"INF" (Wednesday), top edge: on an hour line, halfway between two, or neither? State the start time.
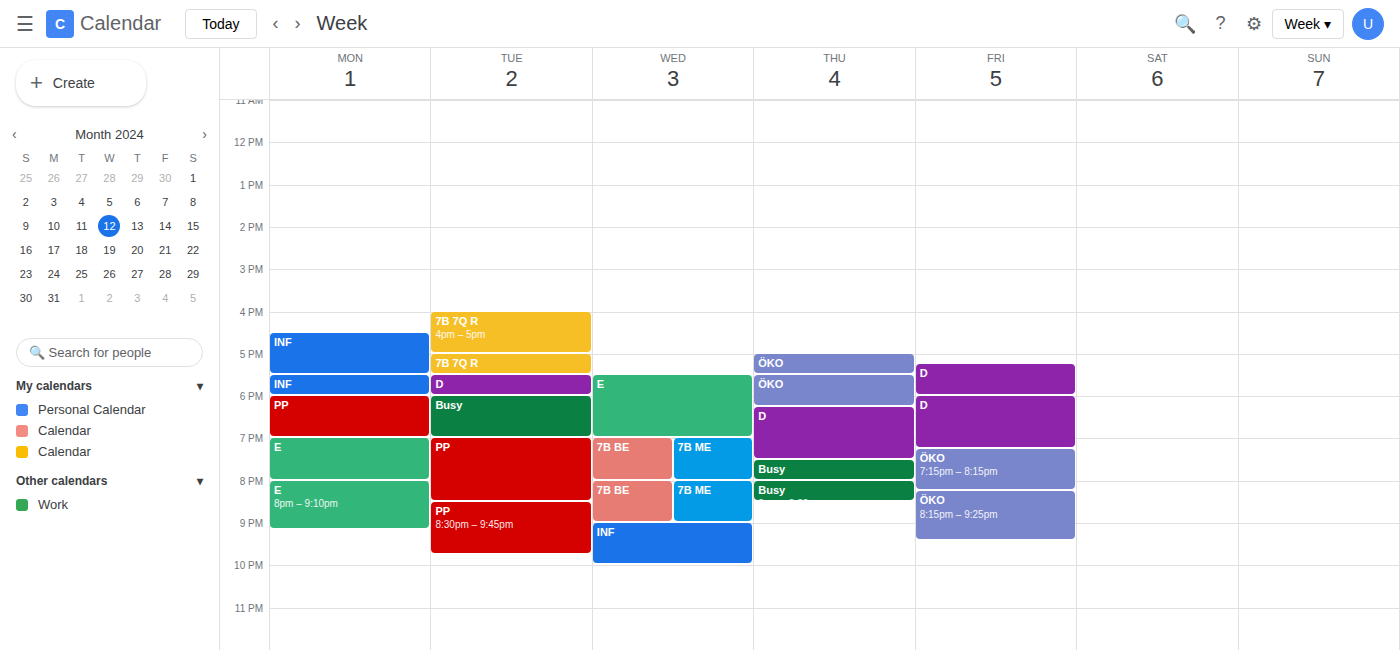
9:00 PM -- exactly on the 9 PM line.